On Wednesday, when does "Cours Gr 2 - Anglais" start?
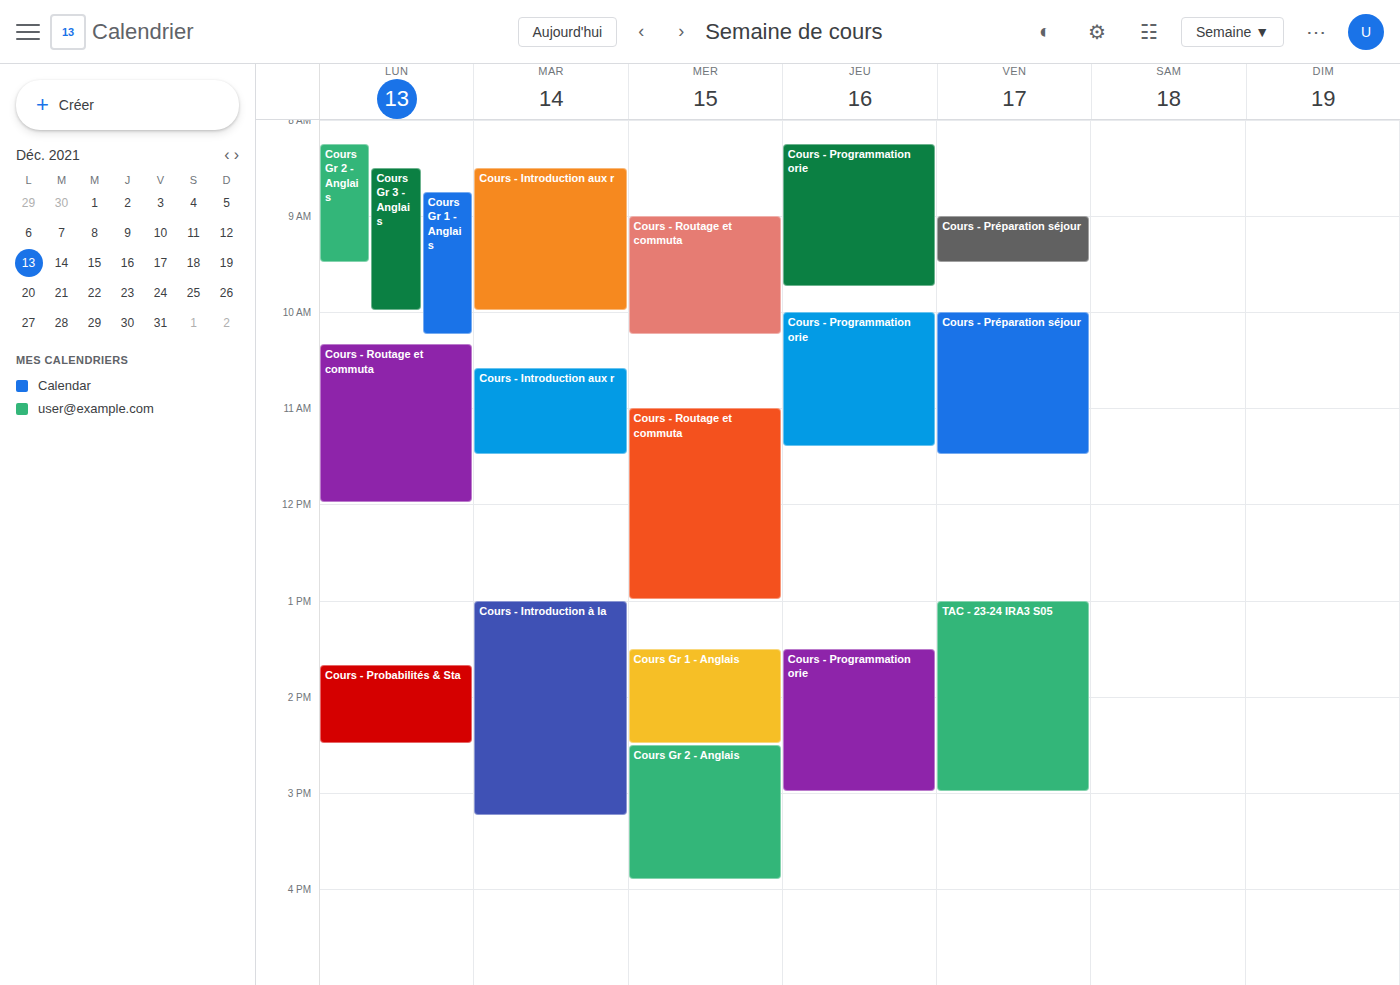
2:30 PM